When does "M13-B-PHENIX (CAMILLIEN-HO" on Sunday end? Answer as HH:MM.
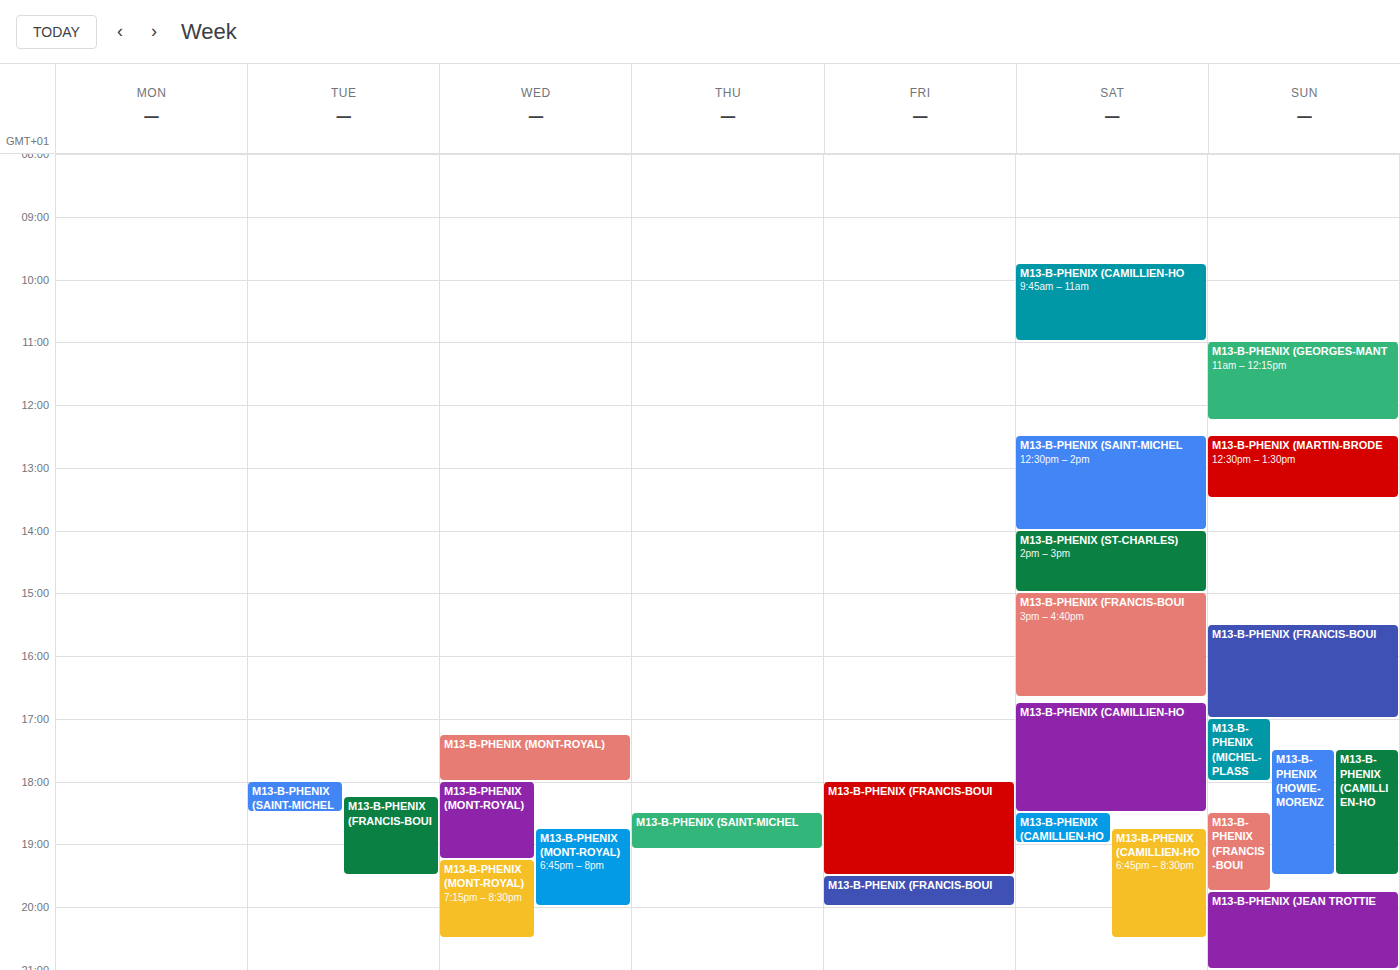
19:30